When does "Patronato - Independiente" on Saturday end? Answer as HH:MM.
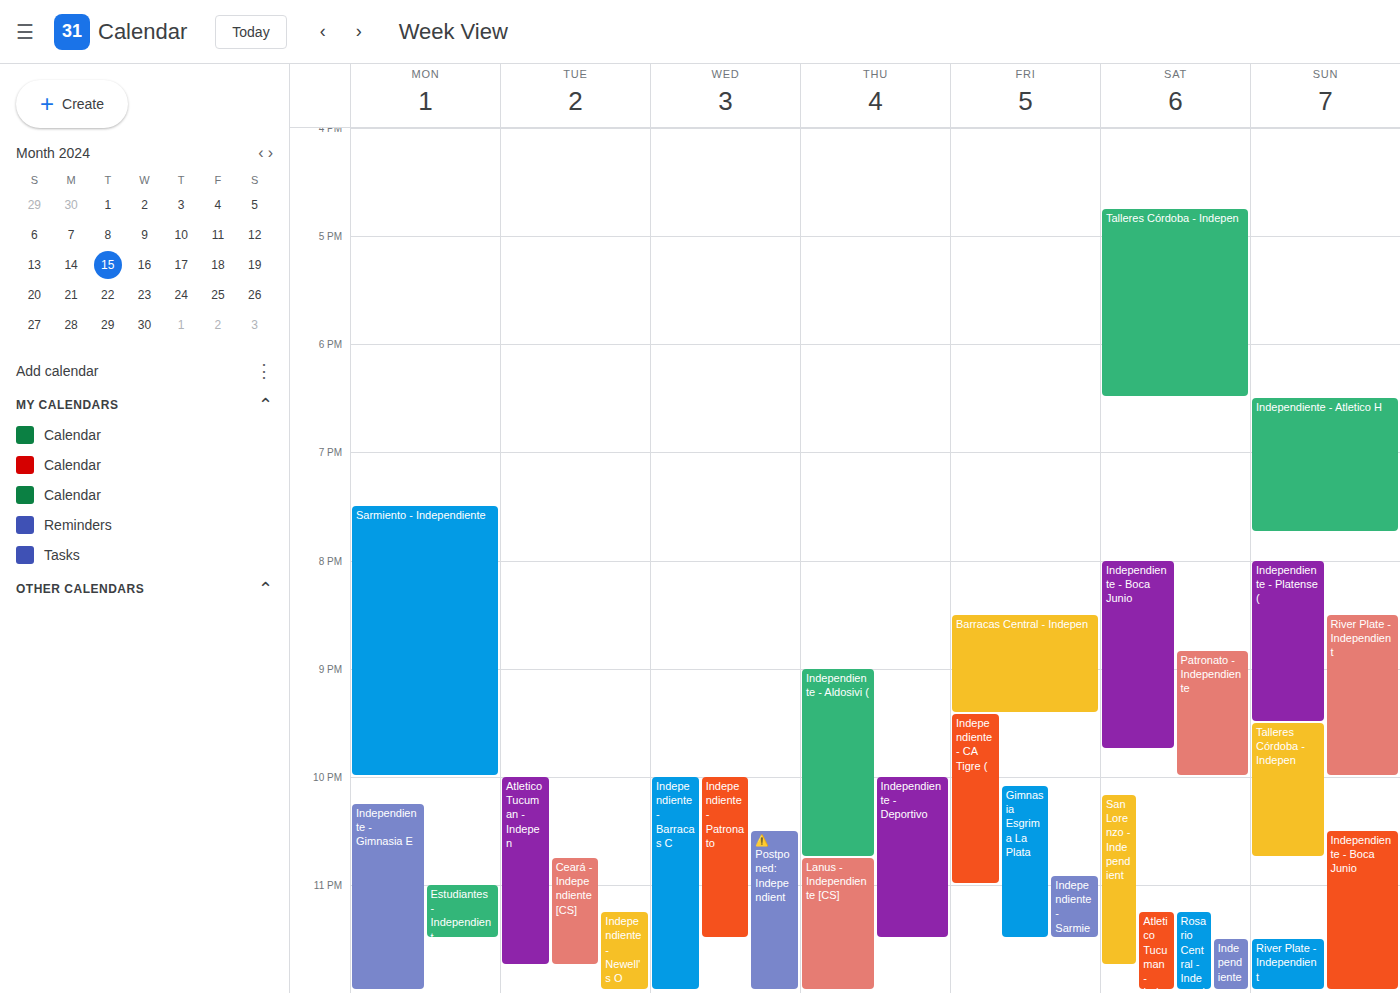
22:00